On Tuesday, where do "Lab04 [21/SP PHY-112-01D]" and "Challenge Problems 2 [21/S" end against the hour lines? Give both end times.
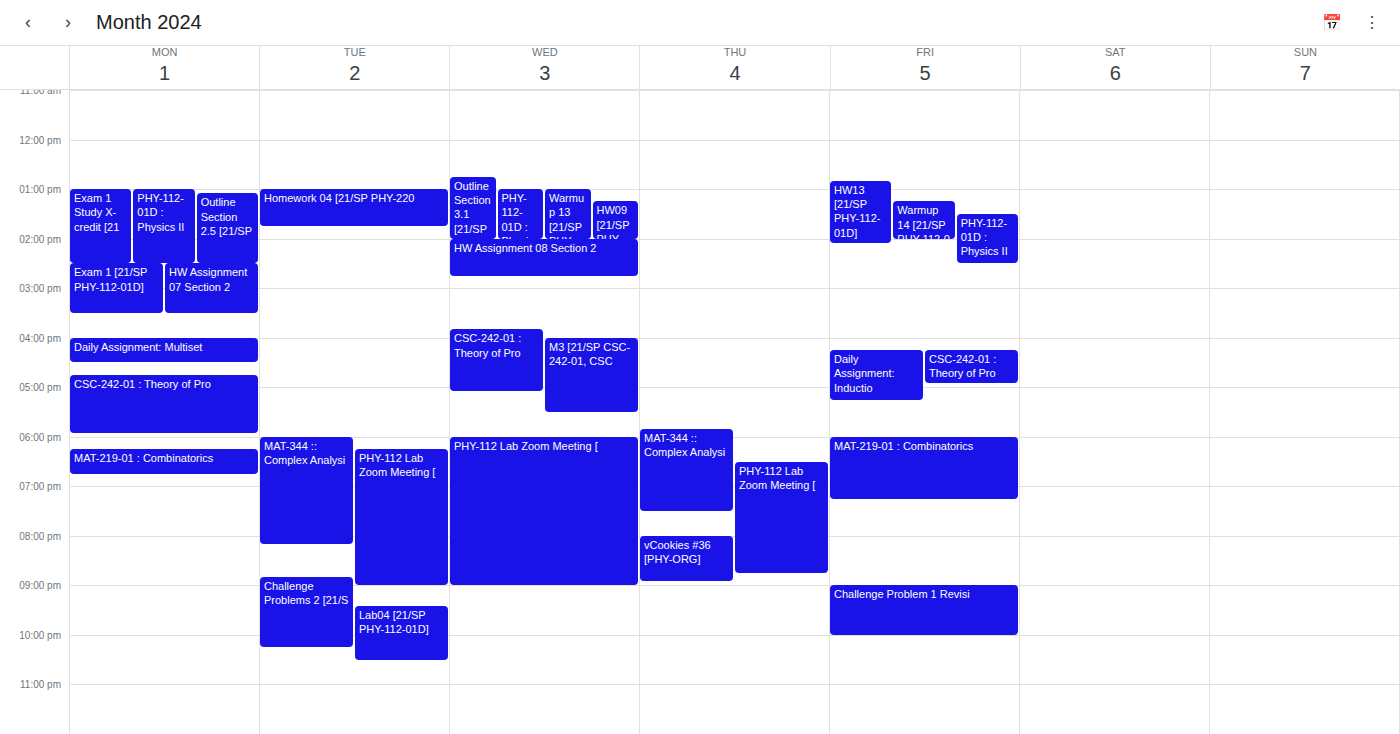
"Lab04 [21/SP PHY-112-01D]": 10:30 PM, halfway between the 10 PM and 11 PM lines. "Challenge Problems 2 [21/S": 10:15 PM, neither: a quarter of the way from the 10 PM line to the 11 PM line.